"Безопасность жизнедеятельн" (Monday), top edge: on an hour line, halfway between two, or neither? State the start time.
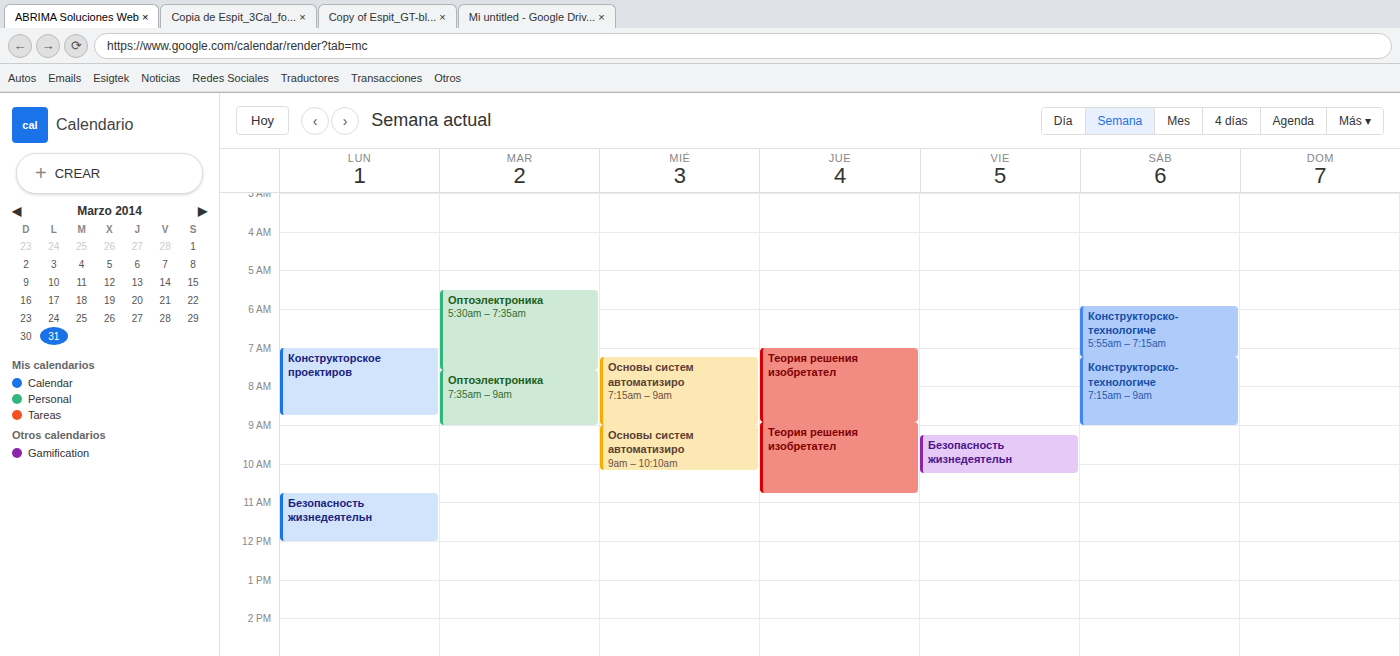
10:45 -- neither: three quarters of the way from the 10:00 line to the 11:00 line.